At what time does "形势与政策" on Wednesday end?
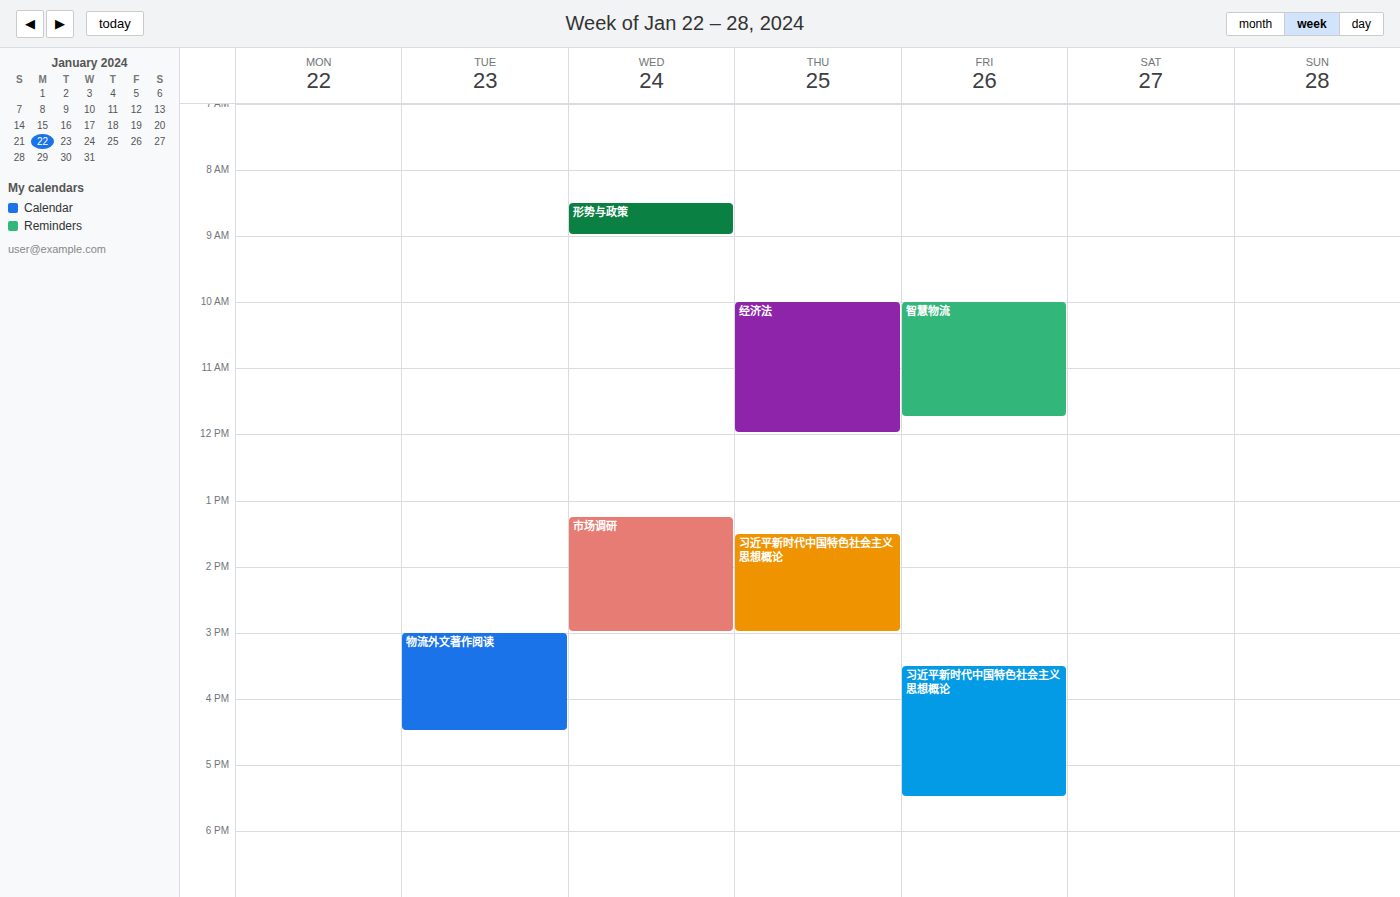
9:00 AM